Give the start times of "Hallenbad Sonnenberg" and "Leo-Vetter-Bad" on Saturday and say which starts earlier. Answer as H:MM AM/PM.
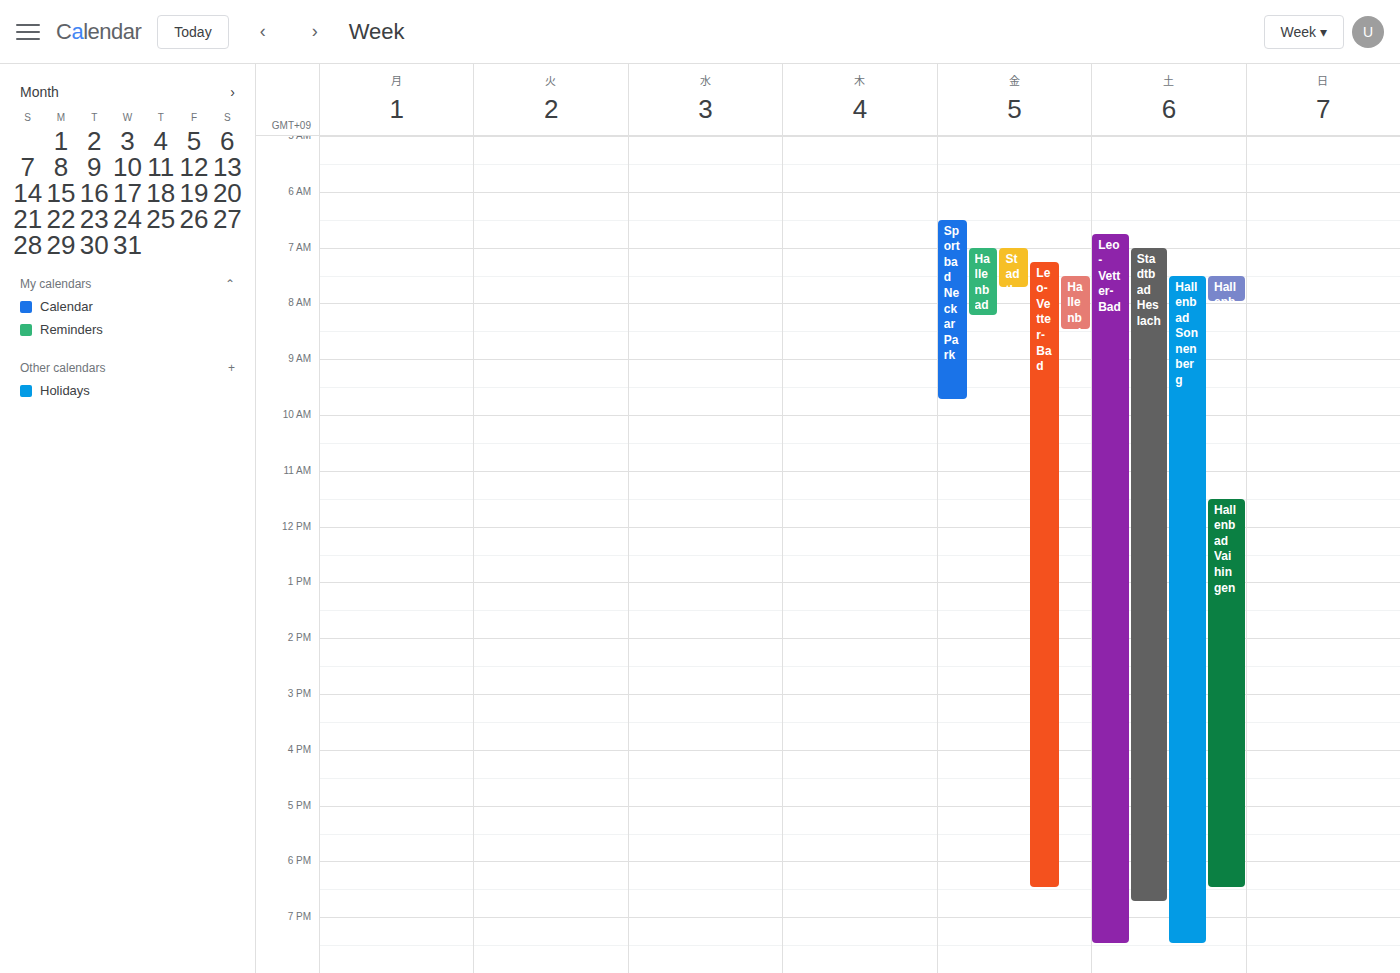
"Leo-Vetter-Bad" 6:45 AM; "Hallenbad Sonnenberg" 7:30 AM.